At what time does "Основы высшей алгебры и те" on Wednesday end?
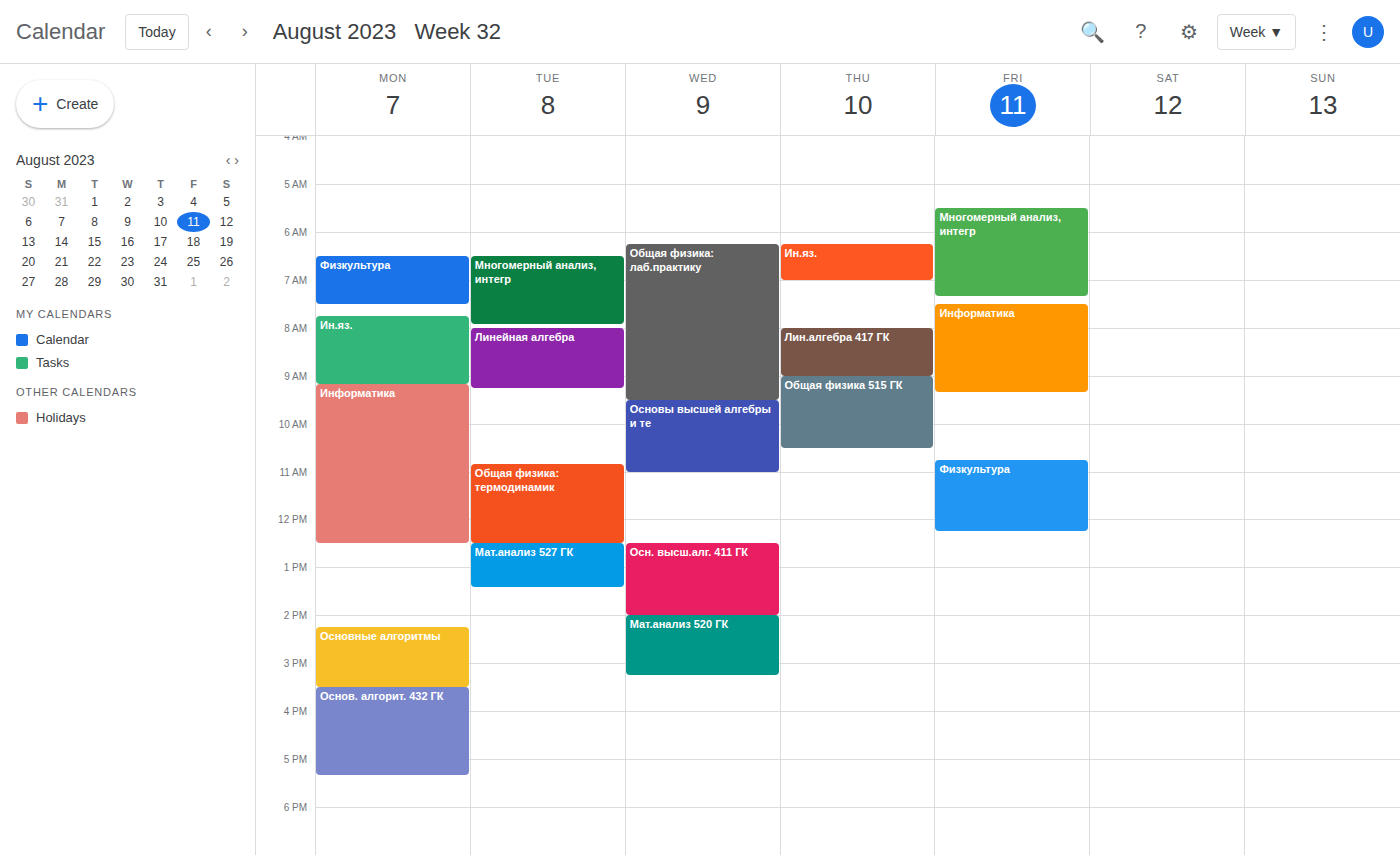
11:00 AM